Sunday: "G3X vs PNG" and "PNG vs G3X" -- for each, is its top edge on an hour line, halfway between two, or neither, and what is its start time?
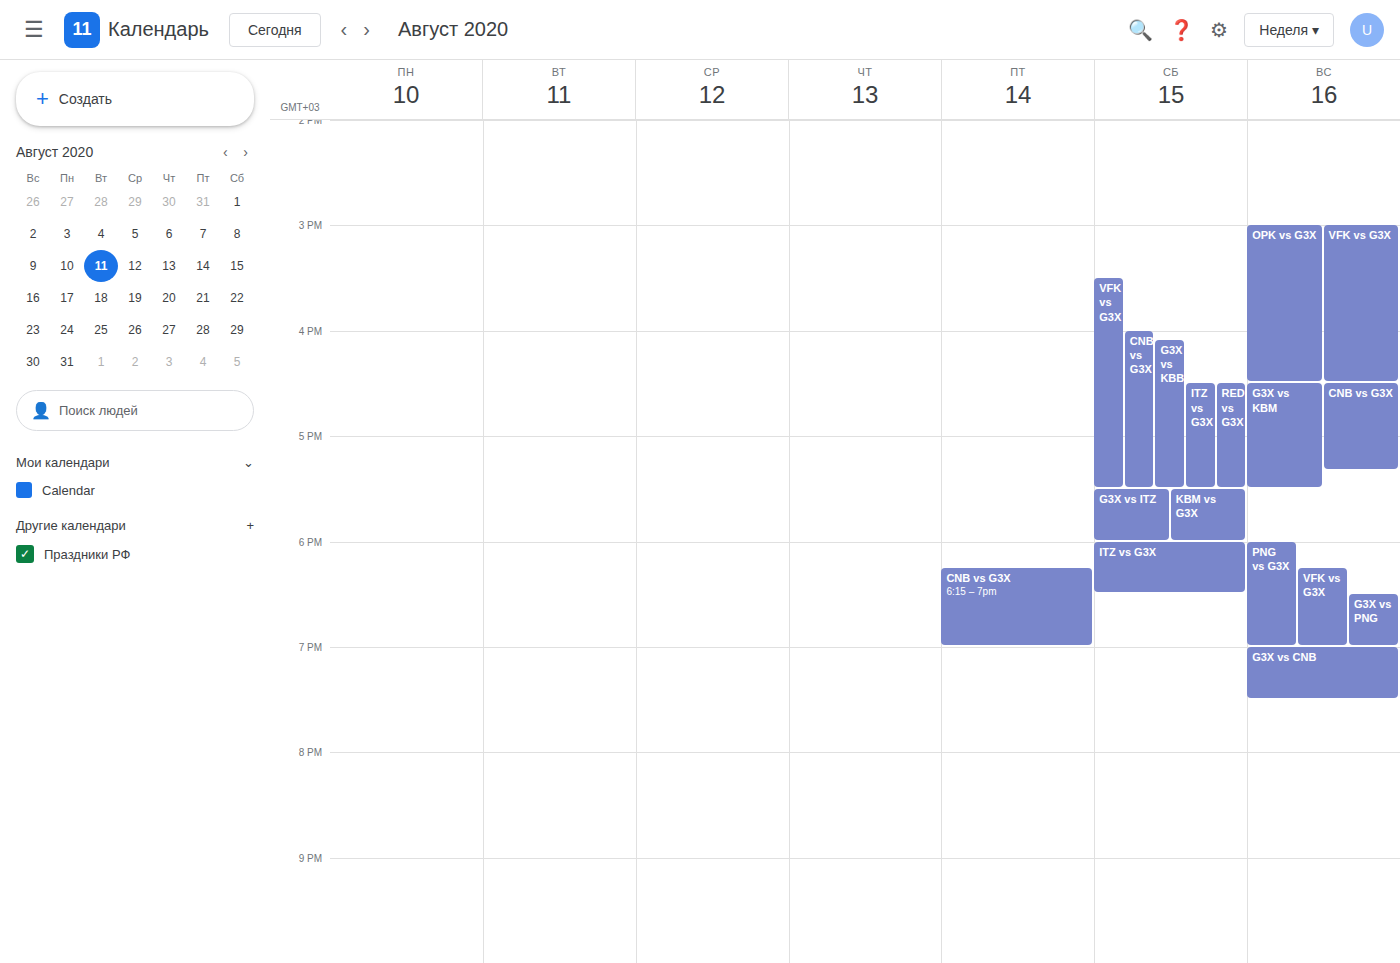
"G3X vs PNG": 6:30 PM, halfway between the 6 PM and 7 PM lines. "PNG vs G3X": 6:00 PM, exactly on the 6 PM line.